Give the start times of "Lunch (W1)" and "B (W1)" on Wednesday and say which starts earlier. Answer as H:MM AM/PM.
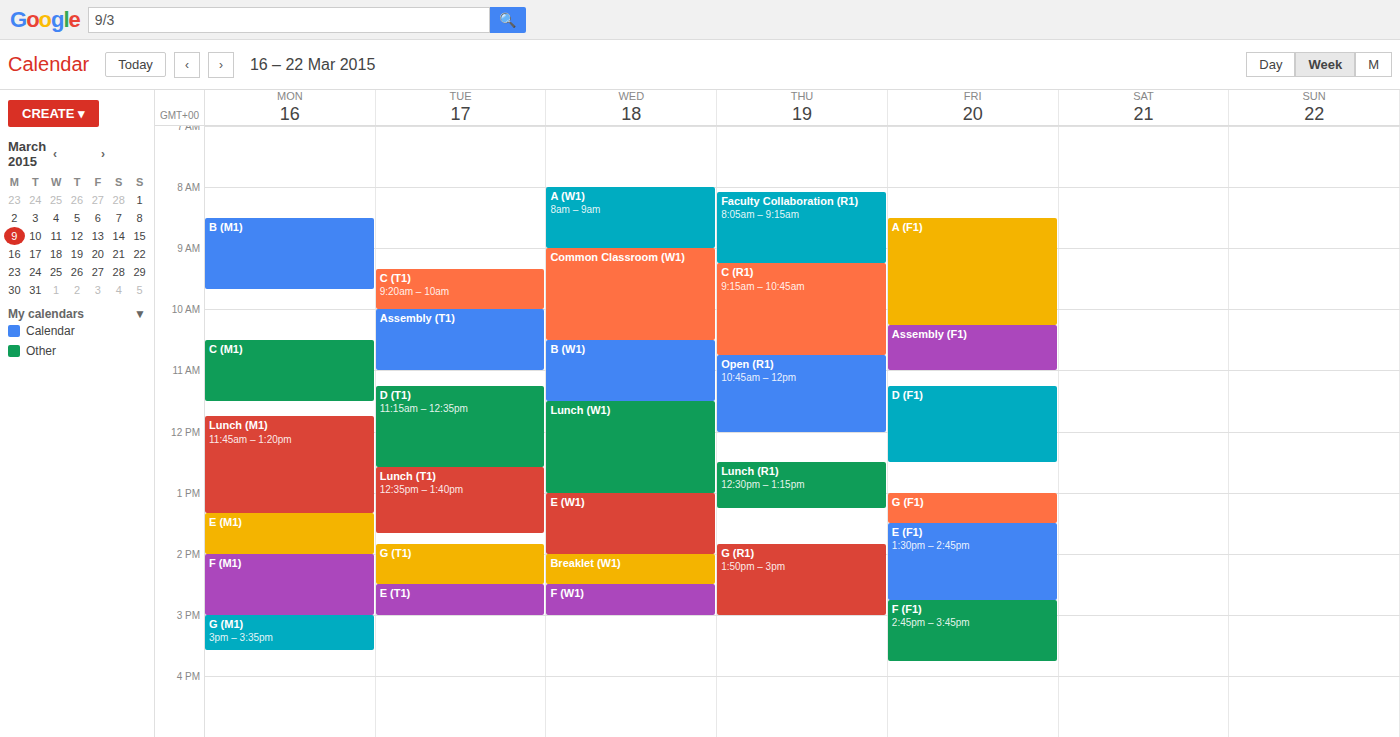
"B (W1)" 10:30 AM; "Lunch (W1)" 11:30 AM.